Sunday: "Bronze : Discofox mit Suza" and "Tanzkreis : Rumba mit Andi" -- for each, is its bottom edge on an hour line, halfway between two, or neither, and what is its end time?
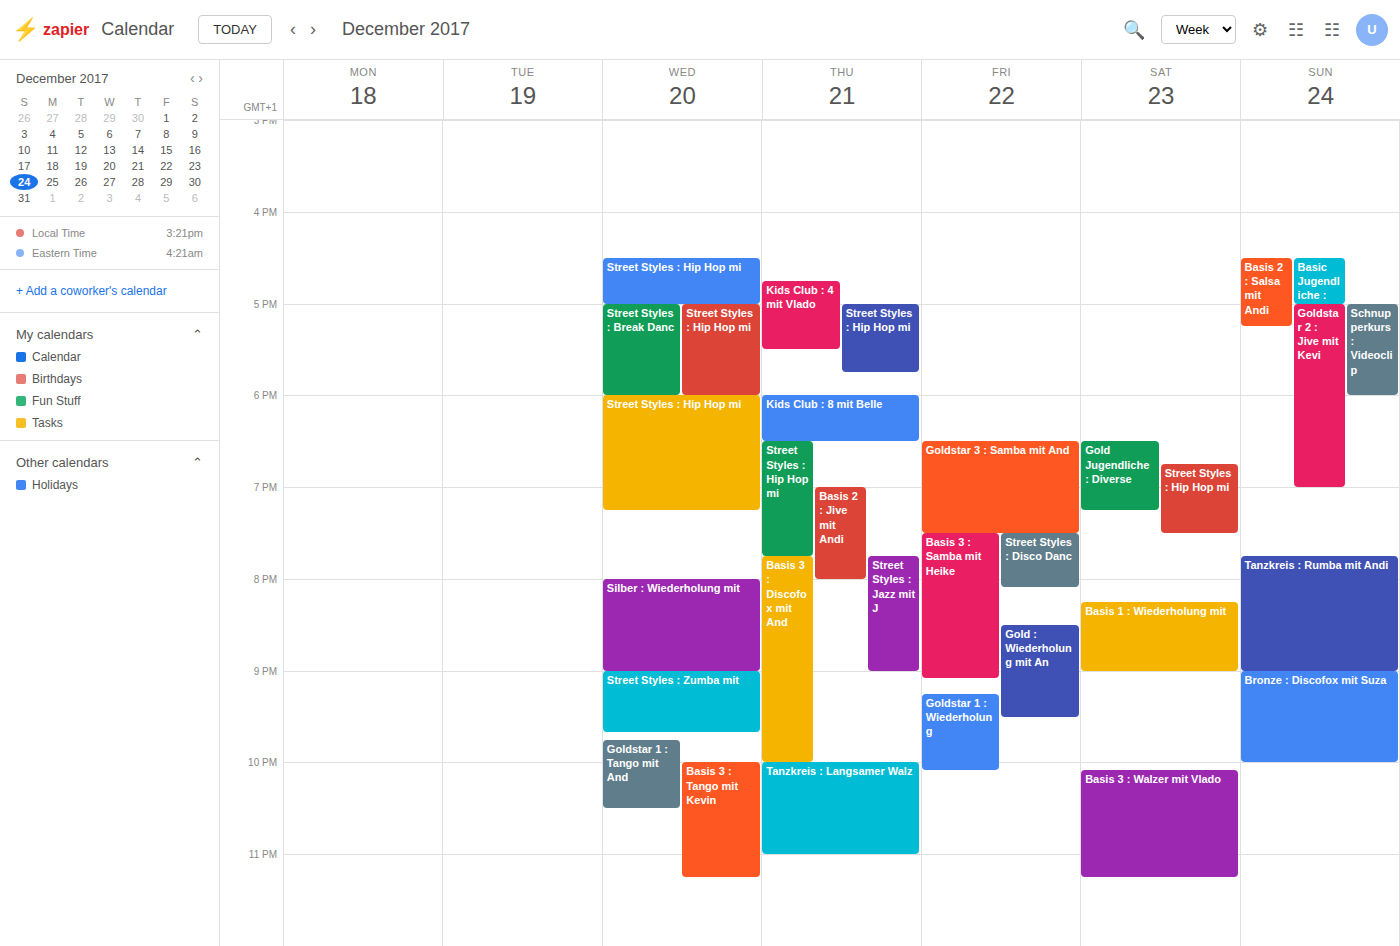
"Bronze : Discofox mit Suza": 10:00 PM, exactly on the 10 PM line. "Tanzkreis : Rumba mit Andi": 9:00 PM, exactly on the 9 PM line.